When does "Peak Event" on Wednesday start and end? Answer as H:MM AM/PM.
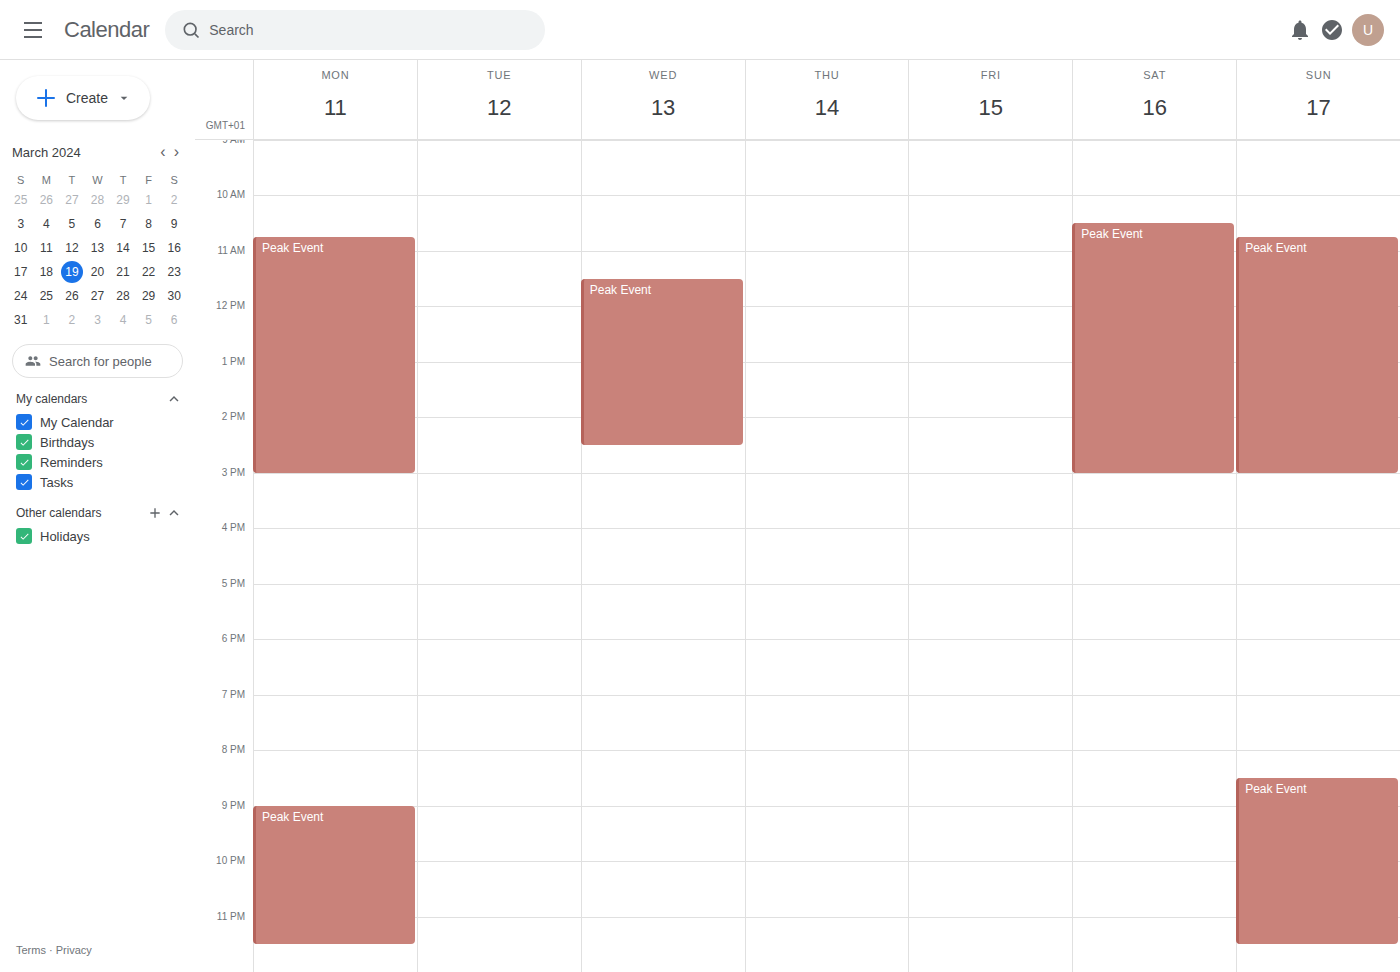
11:30 AM to 2:30 PM